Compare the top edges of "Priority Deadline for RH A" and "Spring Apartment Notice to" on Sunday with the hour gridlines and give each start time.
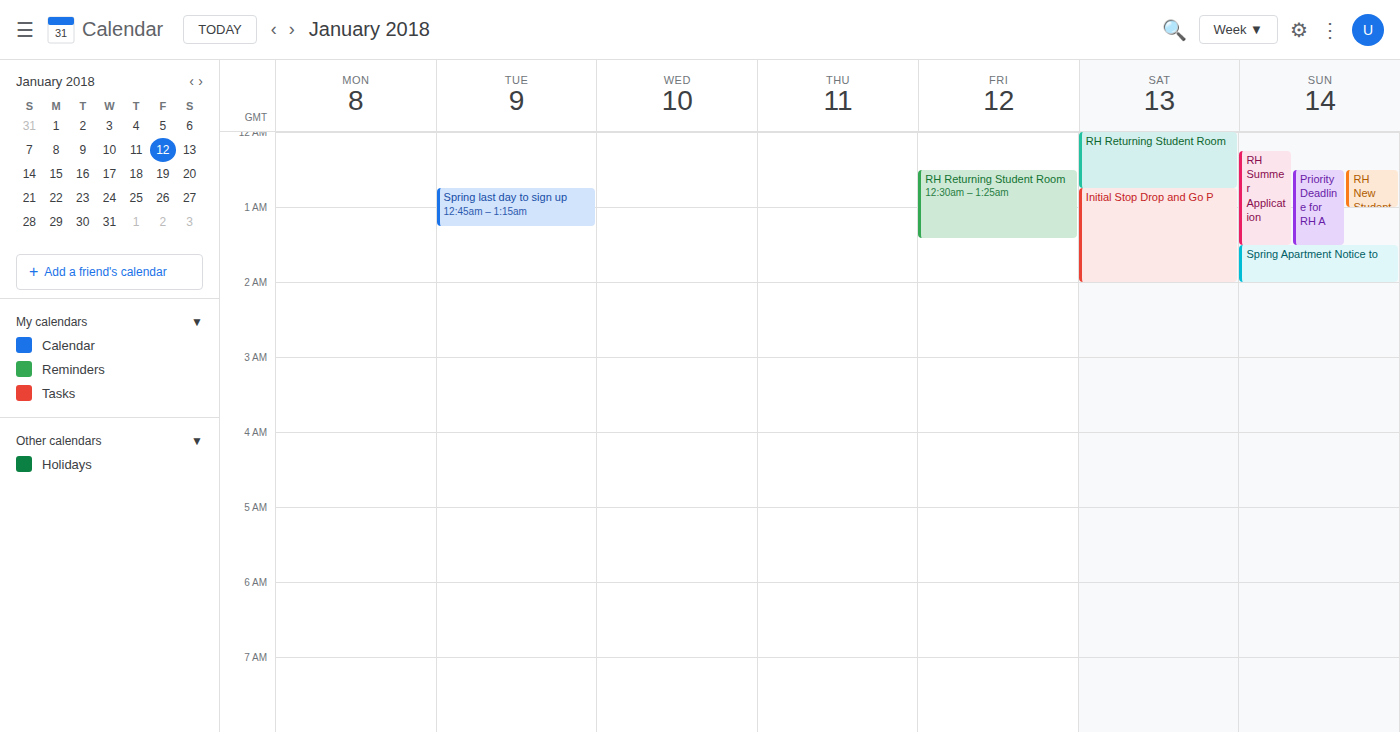
"Priority Deadline for RH A": 12:30 AM, halfway between the 12 AM and 1 AM lines. "Spring Apartment Notice to": 1:30 AM, halfway between the 1 AM and 2 AM lines.